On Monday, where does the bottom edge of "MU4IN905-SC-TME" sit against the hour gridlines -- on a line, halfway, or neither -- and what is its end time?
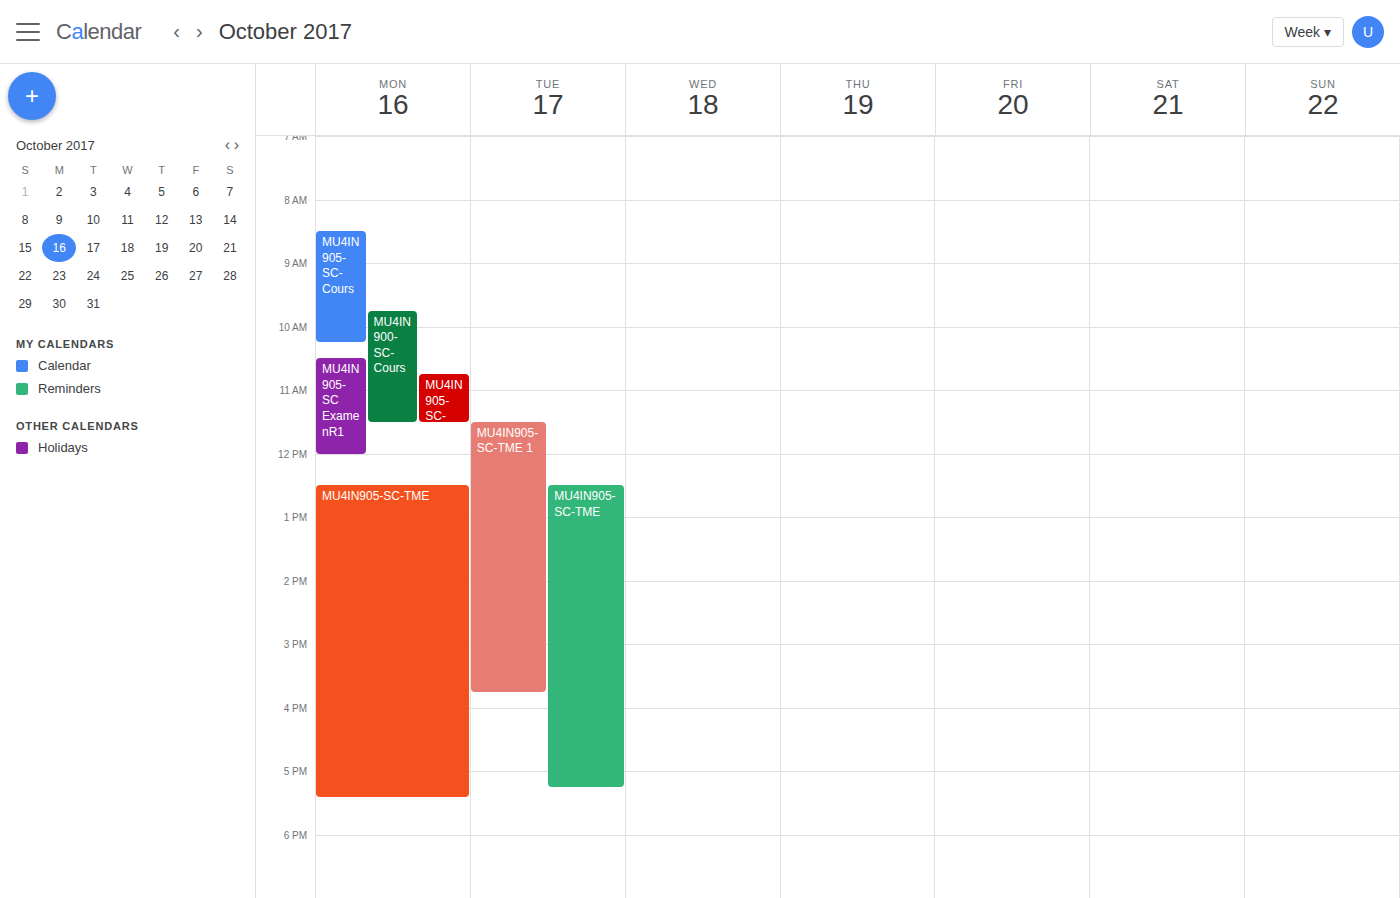
5:25 PM -- neither: 25 minutes below the 5 PM line and 35 minutes above the 6 PM line.